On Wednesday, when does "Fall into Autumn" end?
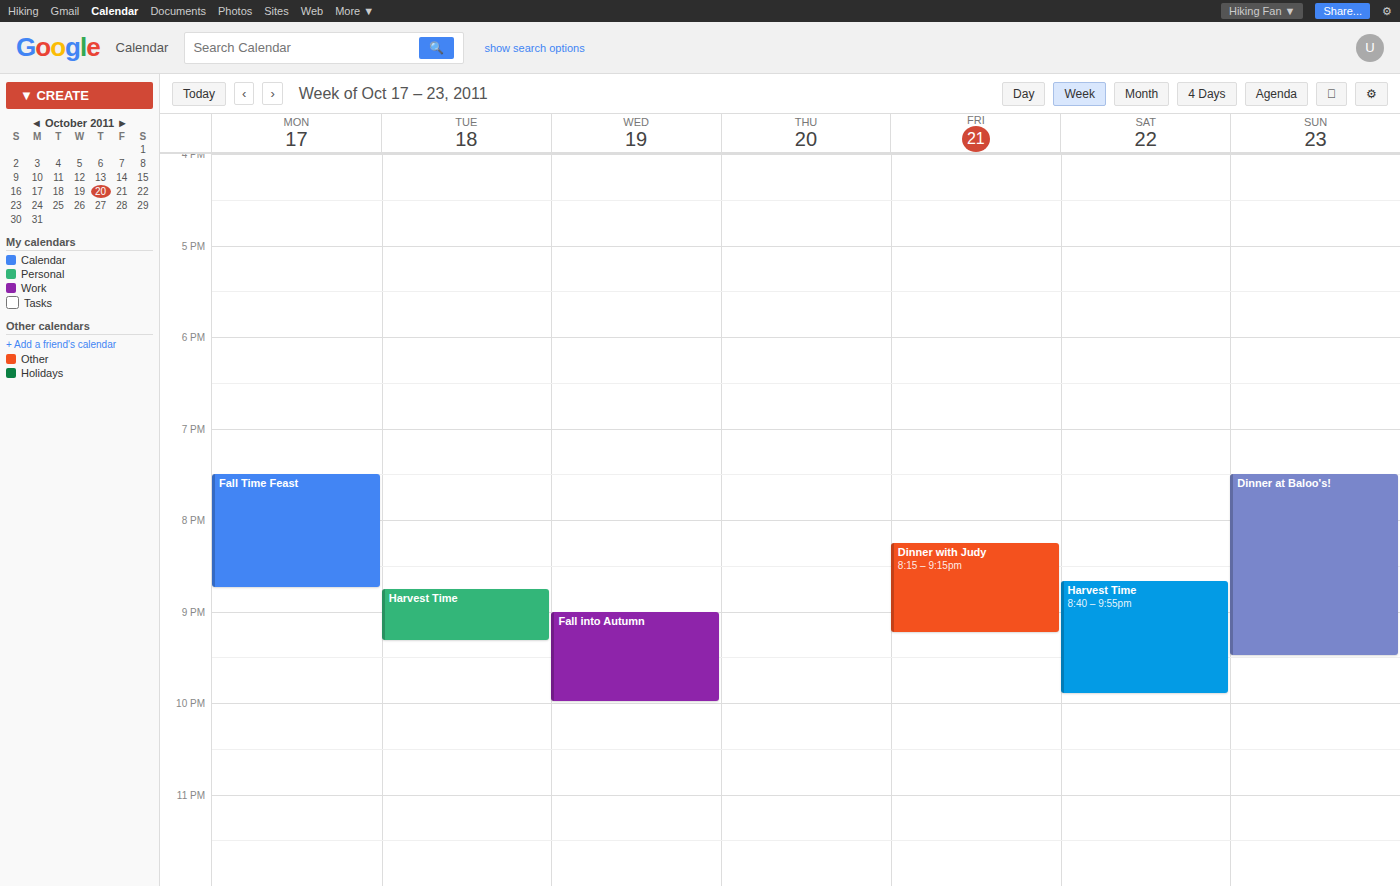
10:00 PM